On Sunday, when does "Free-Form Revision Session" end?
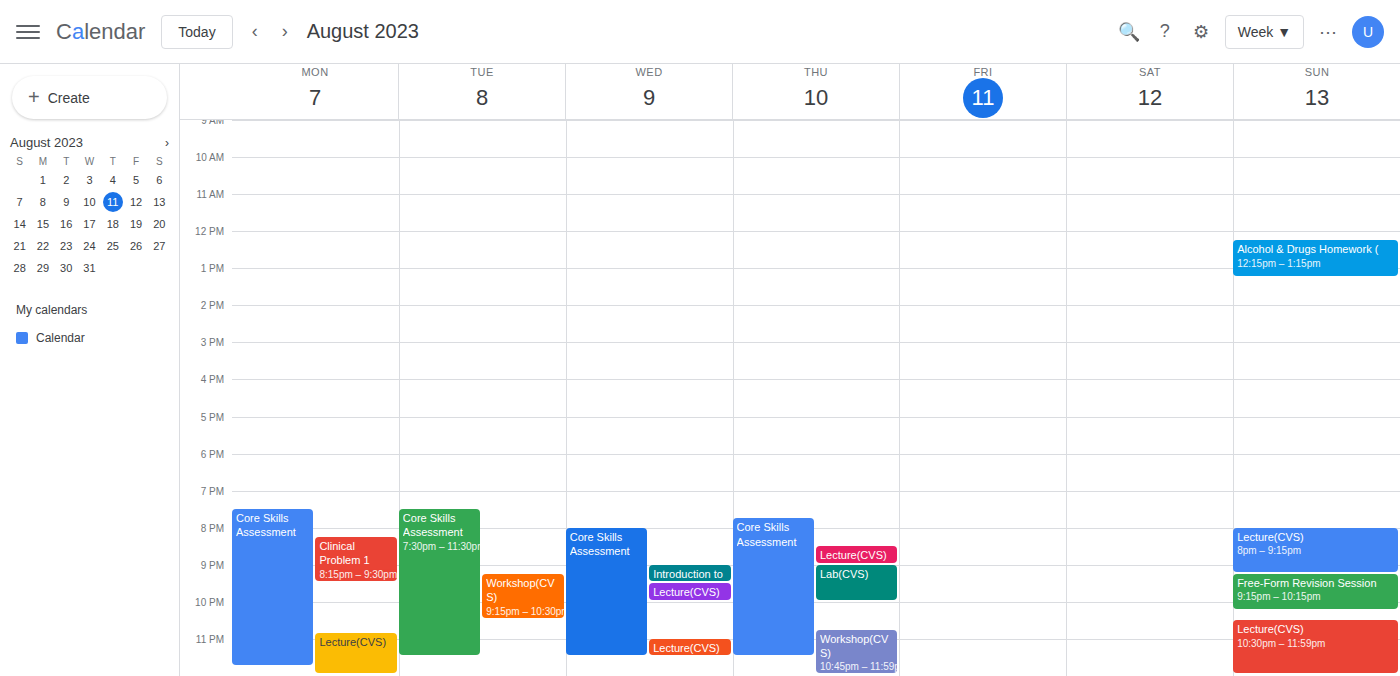
10:15 PM